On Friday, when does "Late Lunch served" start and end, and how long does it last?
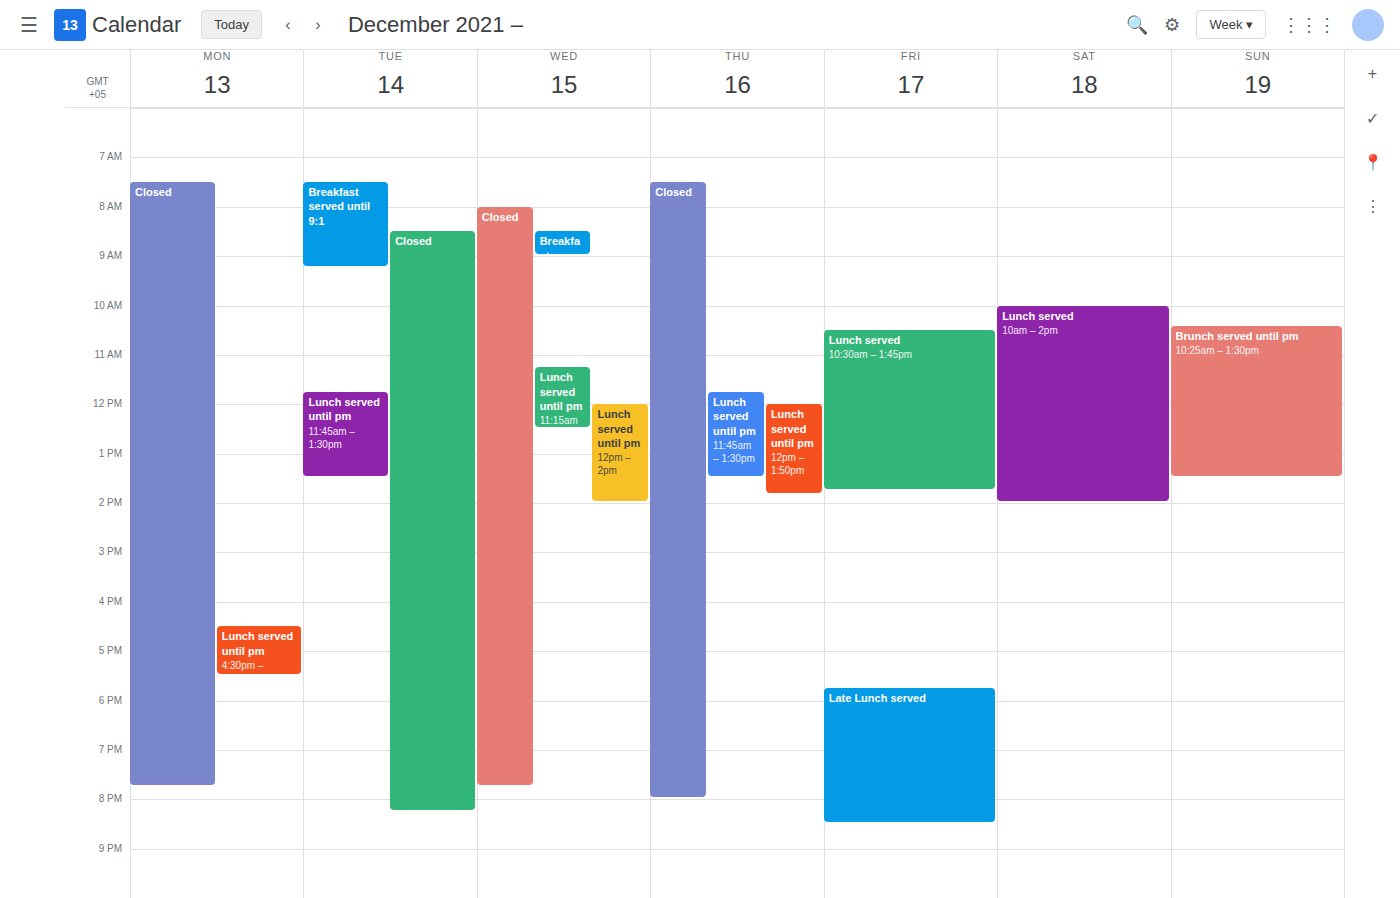
5:45 PM to 8:30 PM, 2 hours 45 minutes